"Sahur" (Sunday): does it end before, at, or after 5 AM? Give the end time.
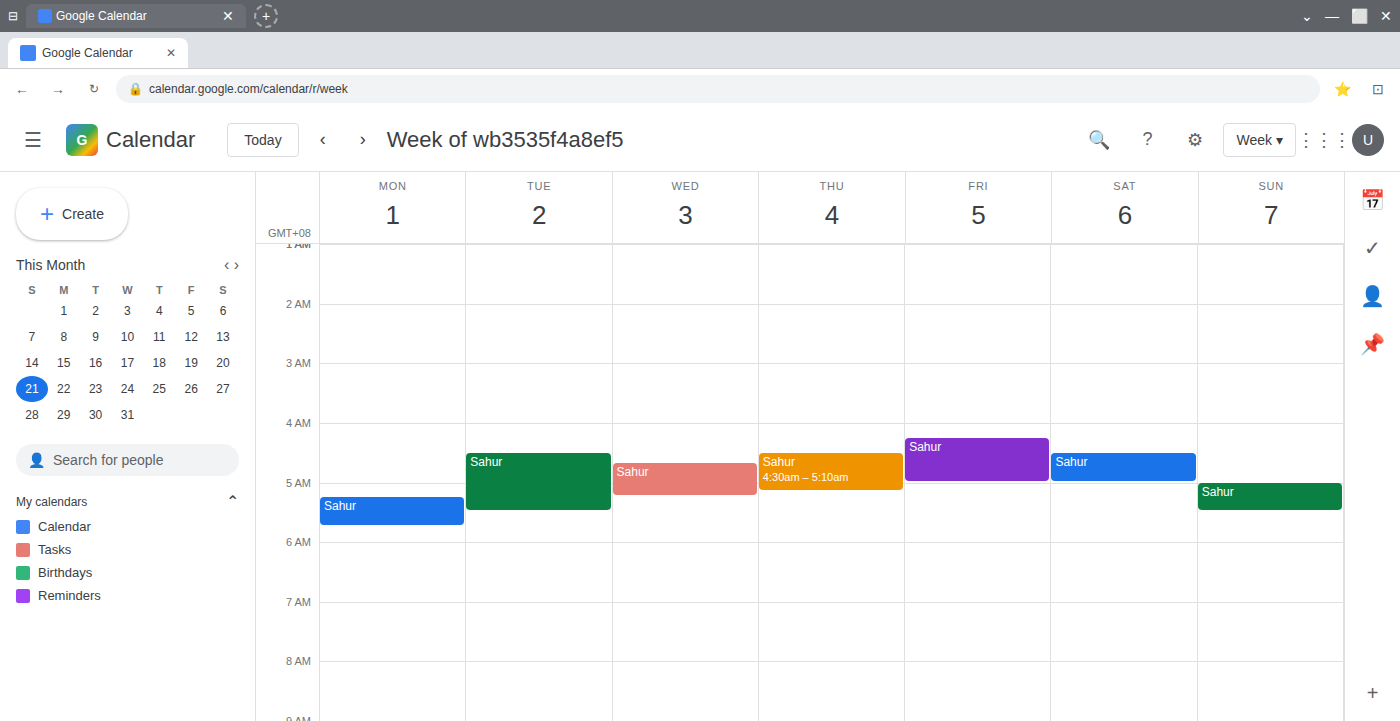
5:30 AM -- after 5 AM, 30 minutes below the 5 AM line.